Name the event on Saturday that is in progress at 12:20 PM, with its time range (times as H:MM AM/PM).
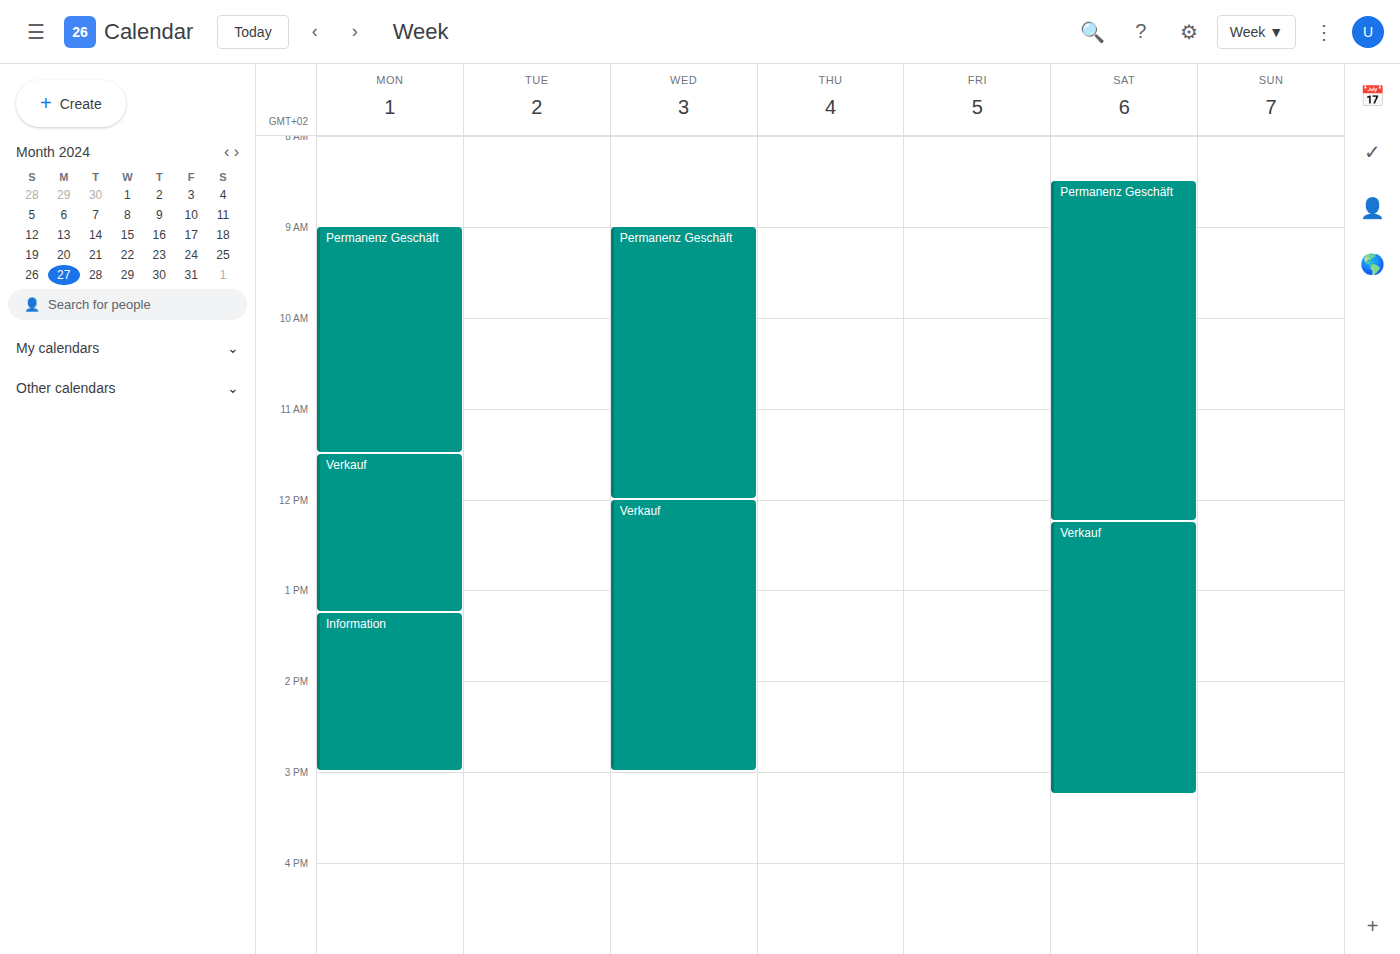
"Verkauf", 12:15 PM to 3:15 PM